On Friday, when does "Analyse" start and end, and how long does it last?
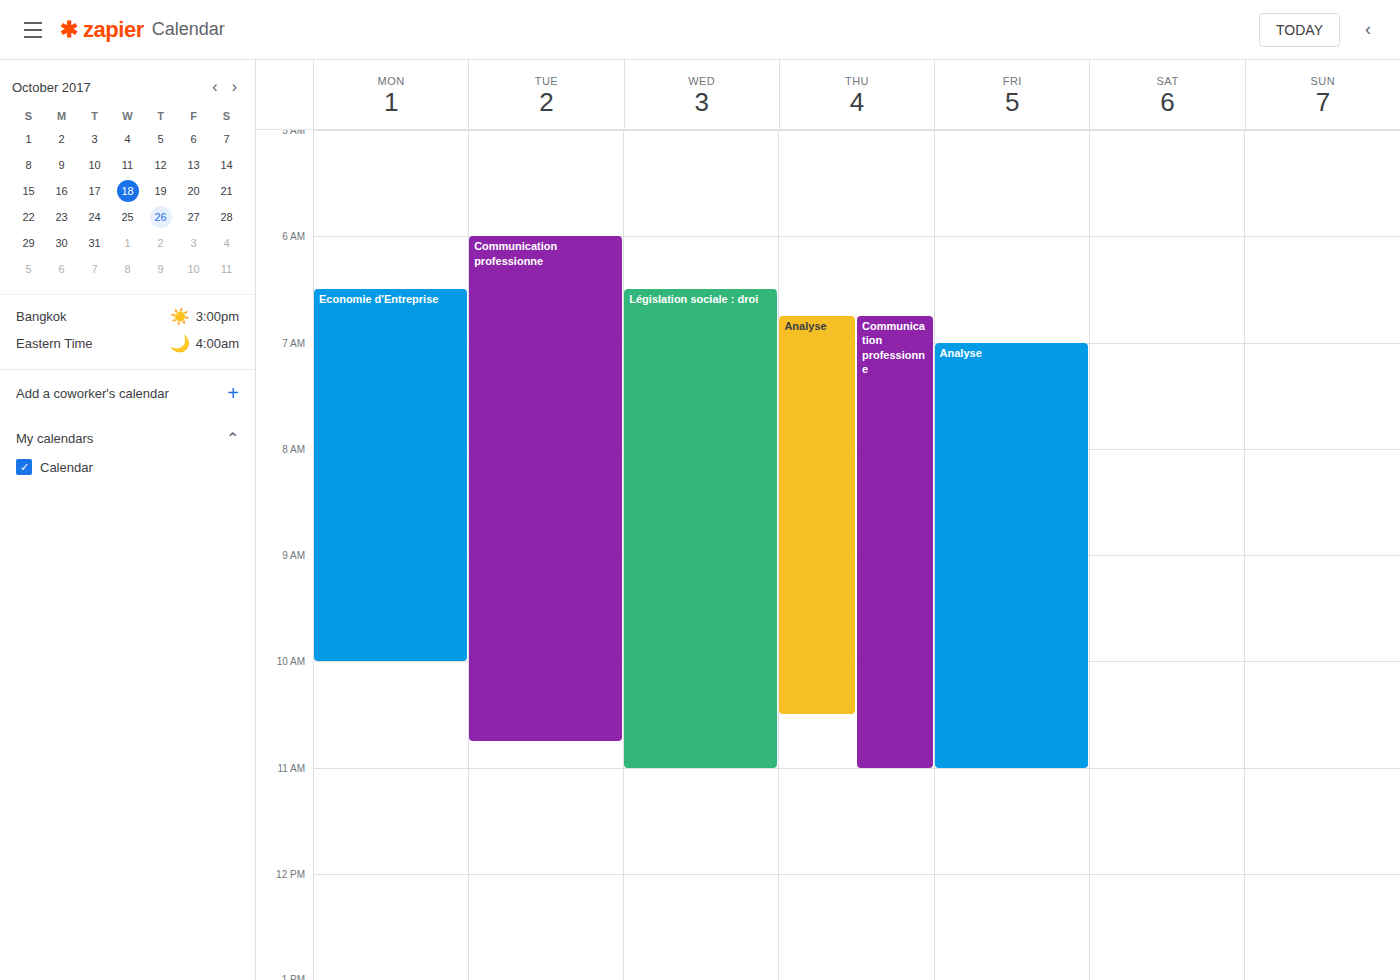
07:00 to 11:00, 4 hours